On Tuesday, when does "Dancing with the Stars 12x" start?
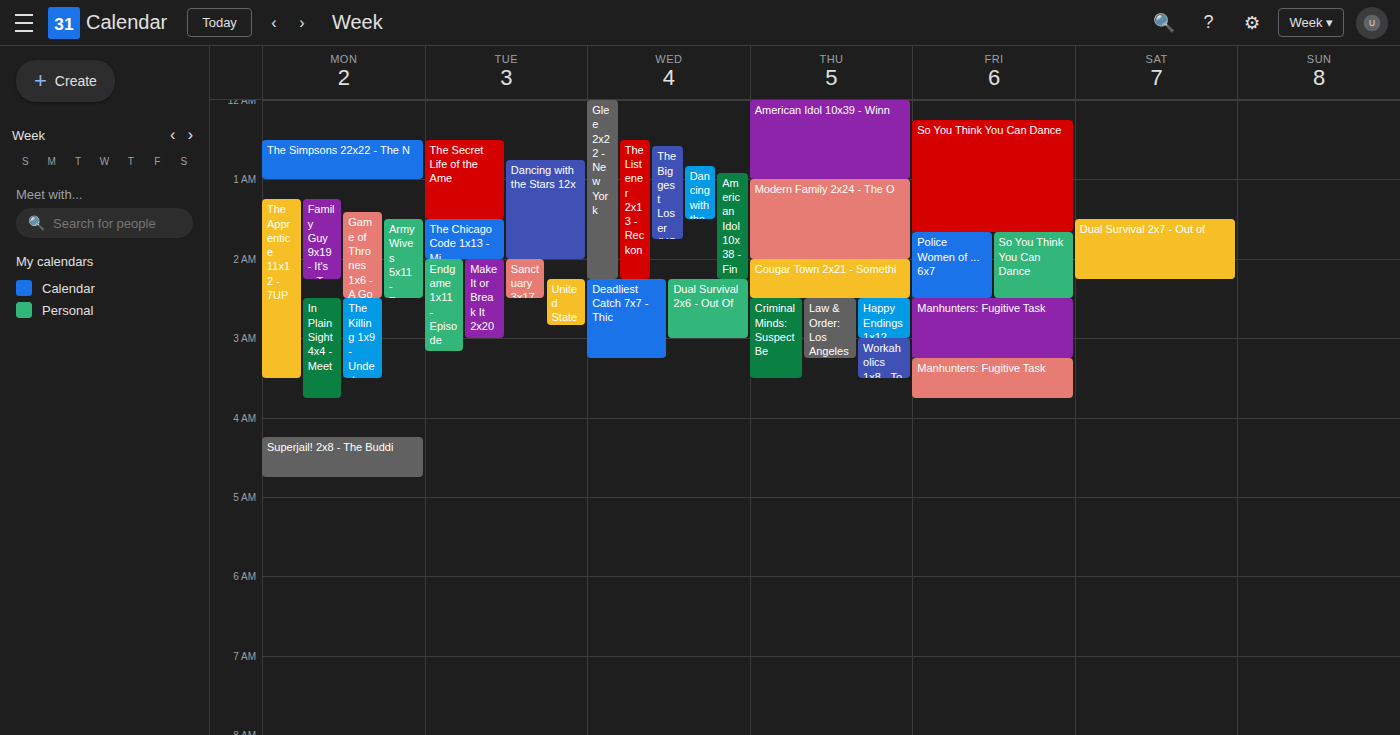
12:45 AM